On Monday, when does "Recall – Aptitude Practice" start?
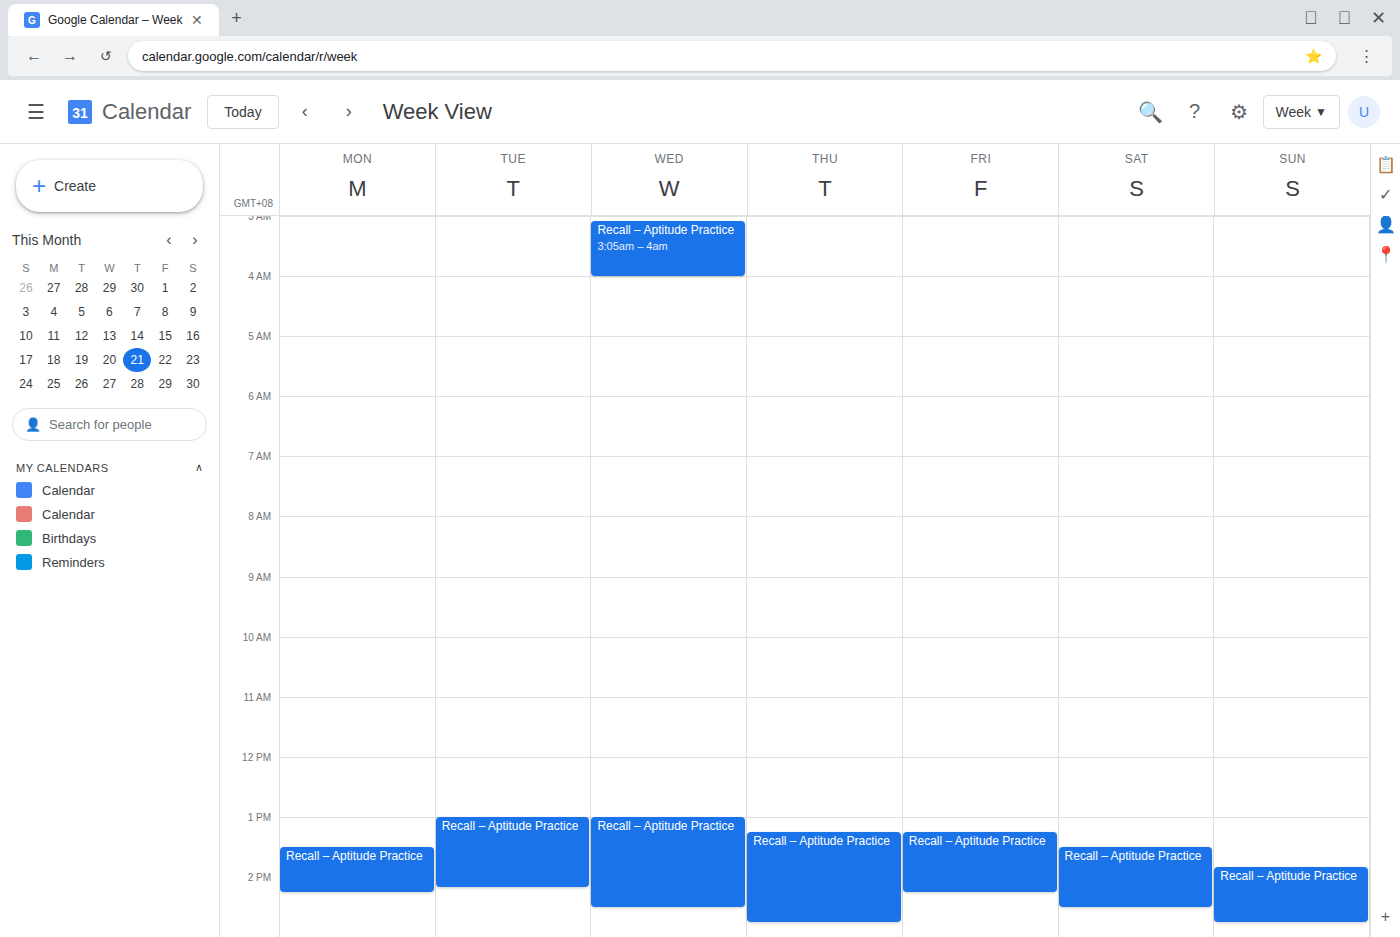
13:30